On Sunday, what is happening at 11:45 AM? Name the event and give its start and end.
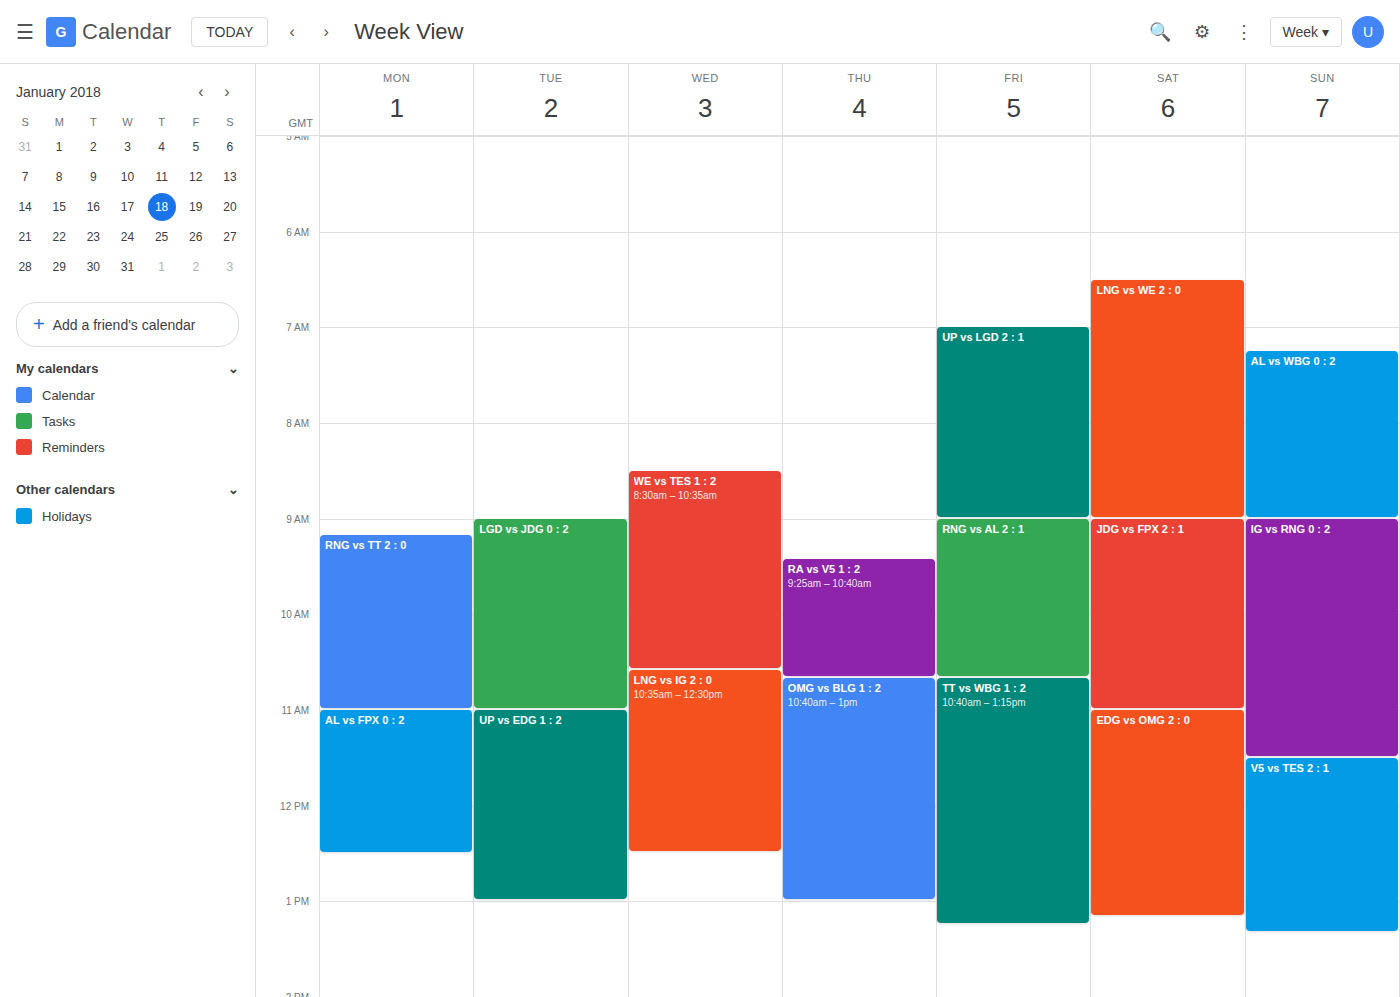
"V5 vs TES 2 : 1", 11:30 AM to 1:20 PM